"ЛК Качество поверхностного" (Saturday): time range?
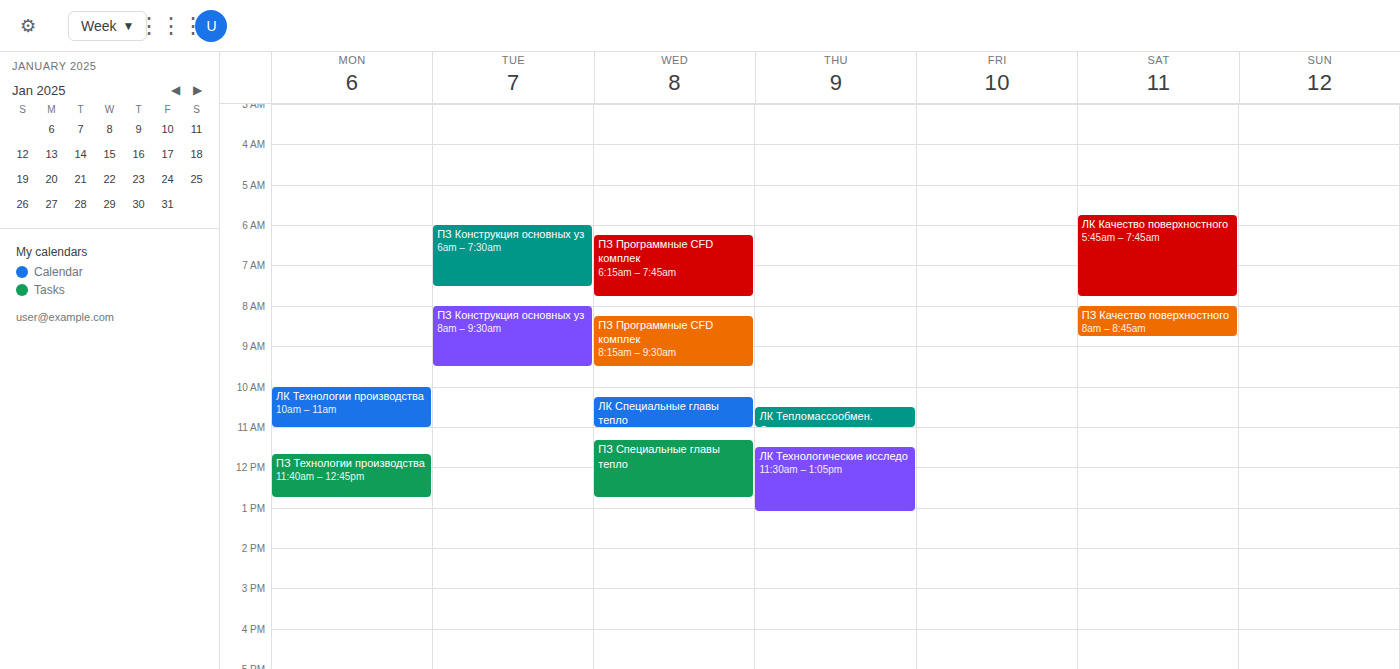
5:45 AM to 7:45 AM